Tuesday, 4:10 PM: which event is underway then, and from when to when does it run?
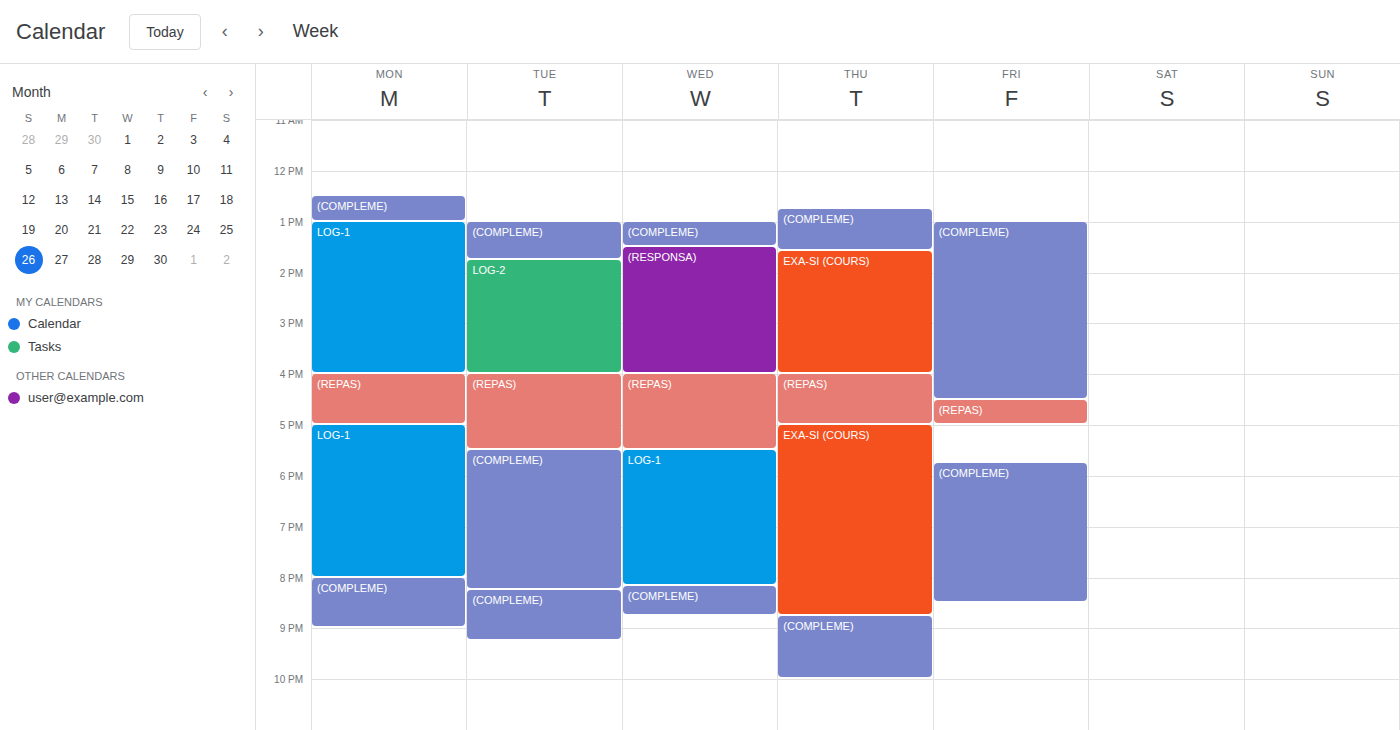
"(REPAS)", 4:00 PM to 5:30 PM